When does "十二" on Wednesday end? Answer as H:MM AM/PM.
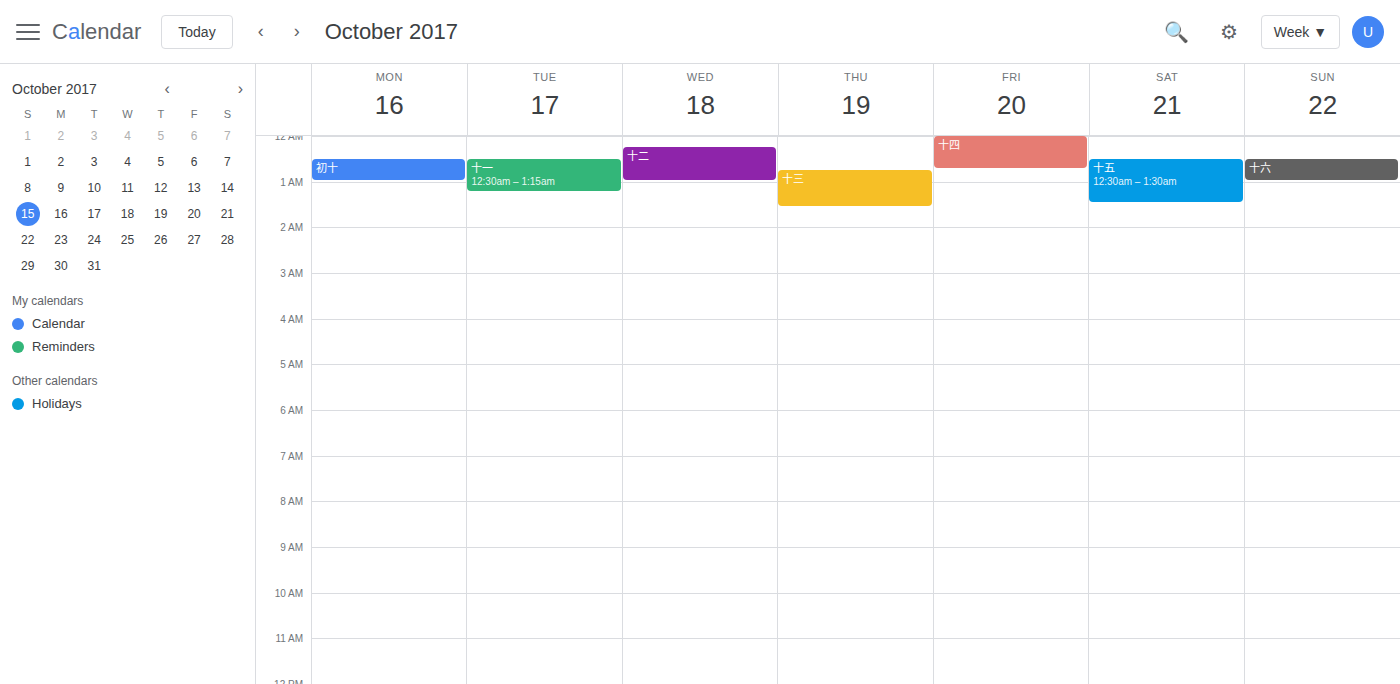
1:00 AM